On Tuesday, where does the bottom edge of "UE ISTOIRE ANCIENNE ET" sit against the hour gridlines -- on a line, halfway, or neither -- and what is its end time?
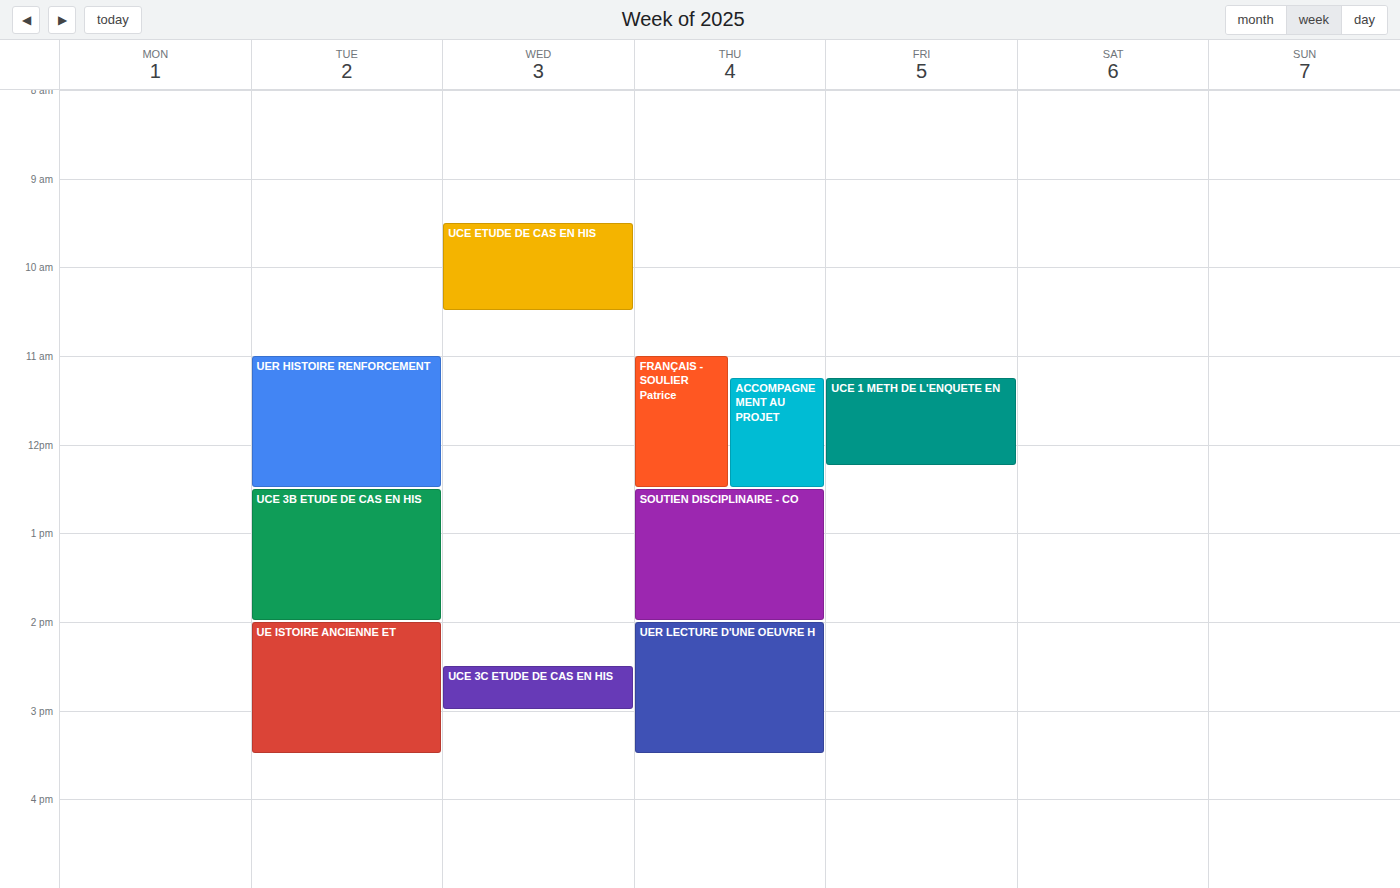
3:30 PM -- halfway between the 3 PM and 4 PM lines.